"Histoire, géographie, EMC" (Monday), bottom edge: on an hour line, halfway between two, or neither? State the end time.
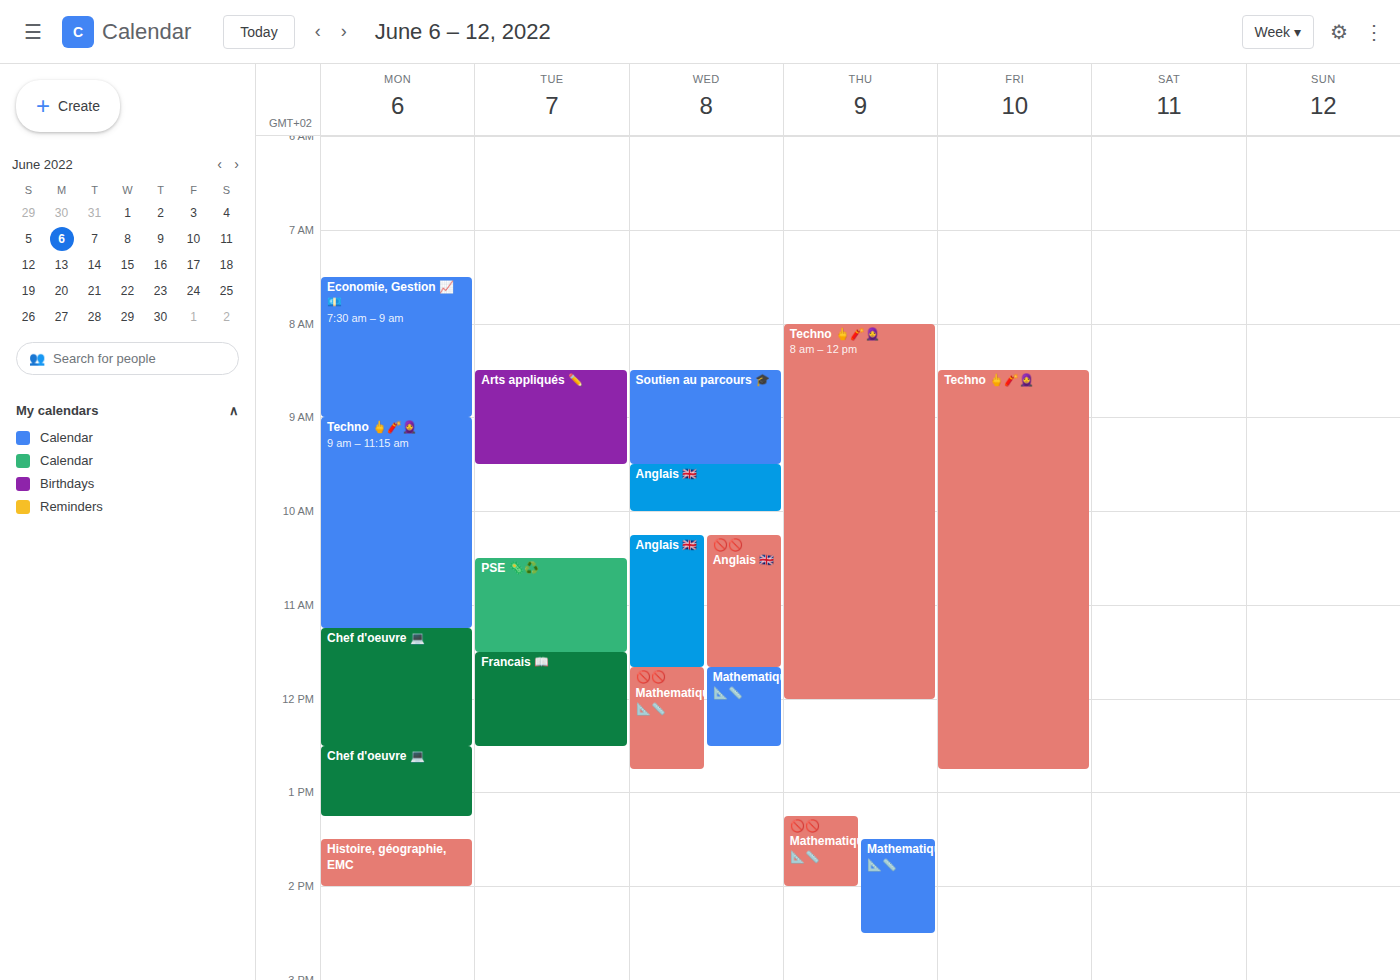
2:00 PM -- exactly on the 2 PM line.